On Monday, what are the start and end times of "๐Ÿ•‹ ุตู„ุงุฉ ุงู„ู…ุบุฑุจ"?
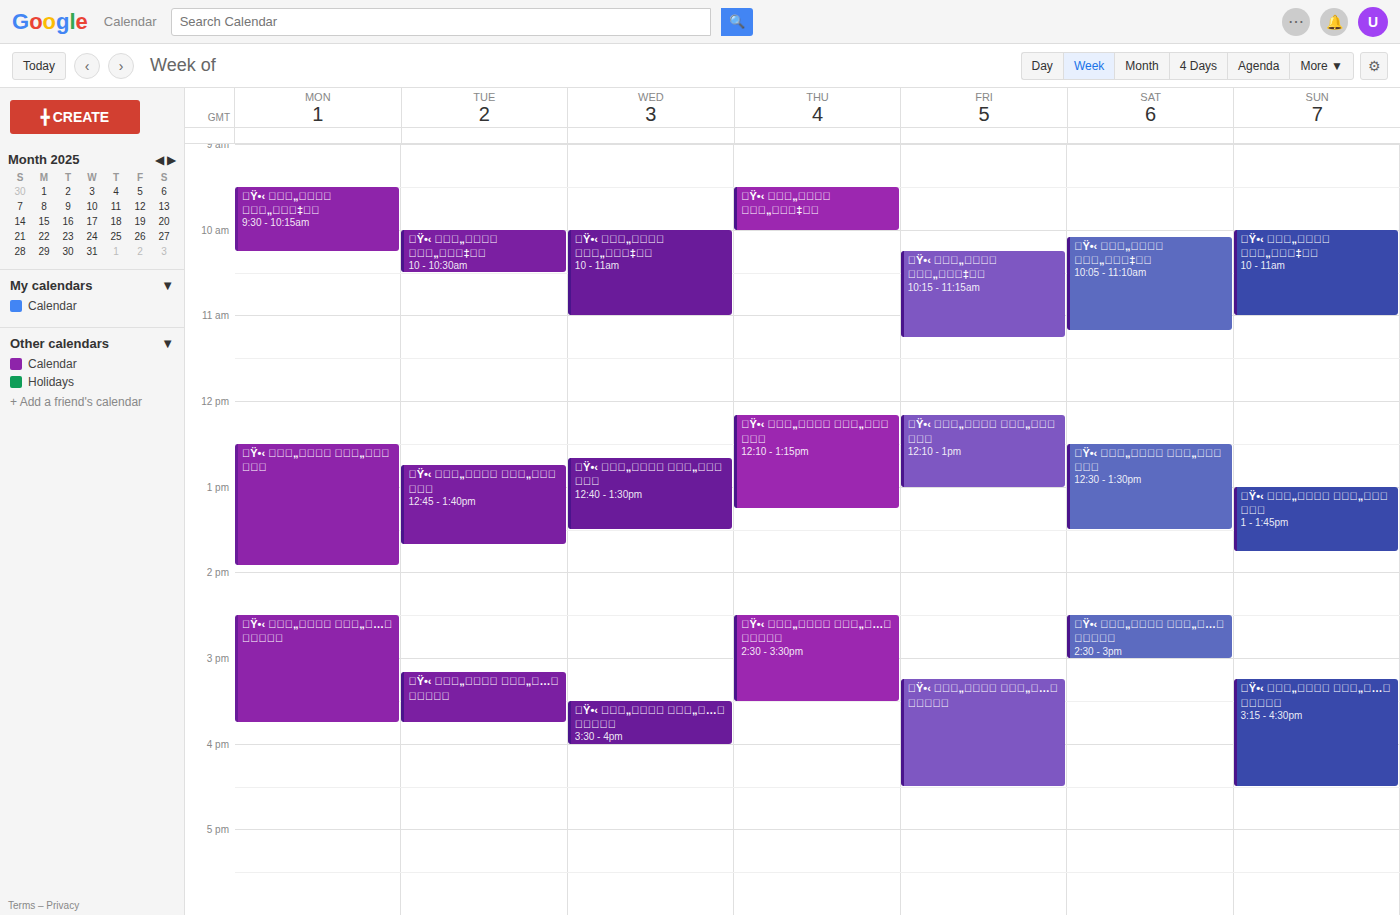
2:30 PM to 3:45 PM